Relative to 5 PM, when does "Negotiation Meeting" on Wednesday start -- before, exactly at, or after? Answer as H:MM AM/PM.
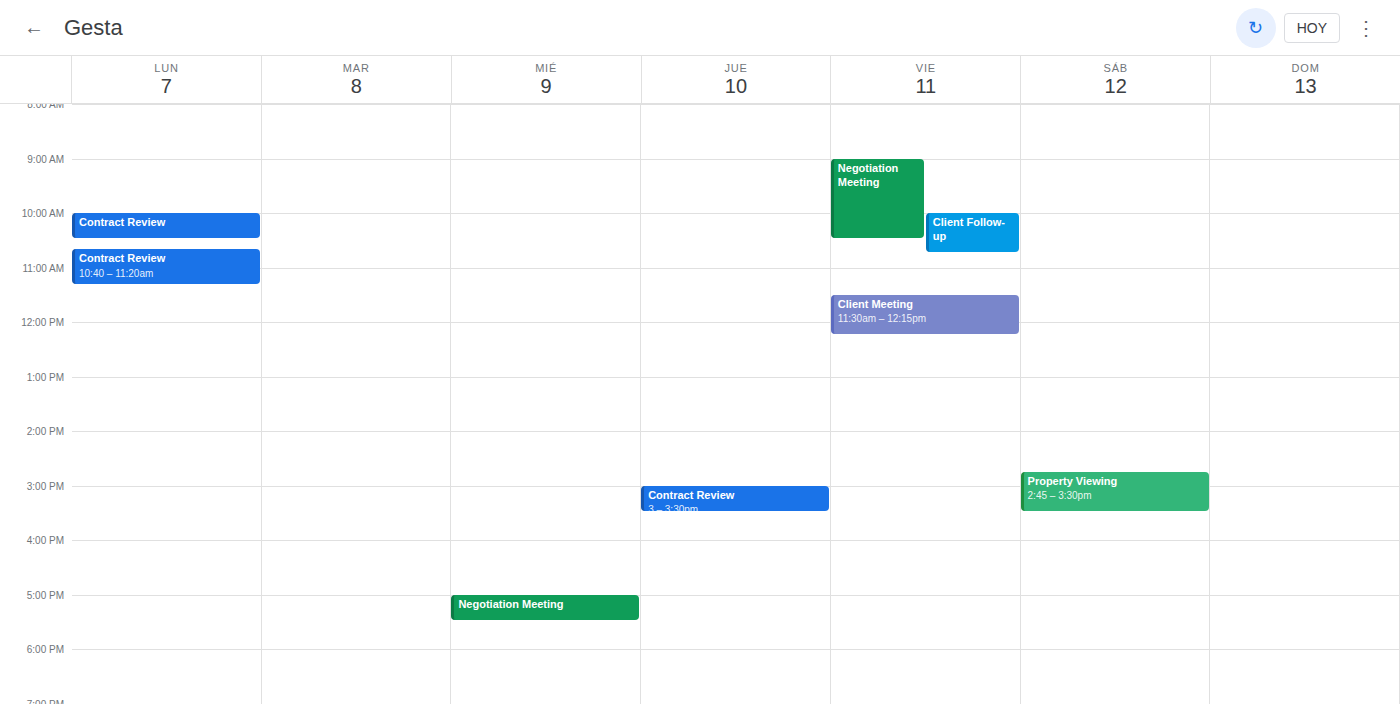
5:00 PM -- exactly at 5 PM, on the 5 PM line.